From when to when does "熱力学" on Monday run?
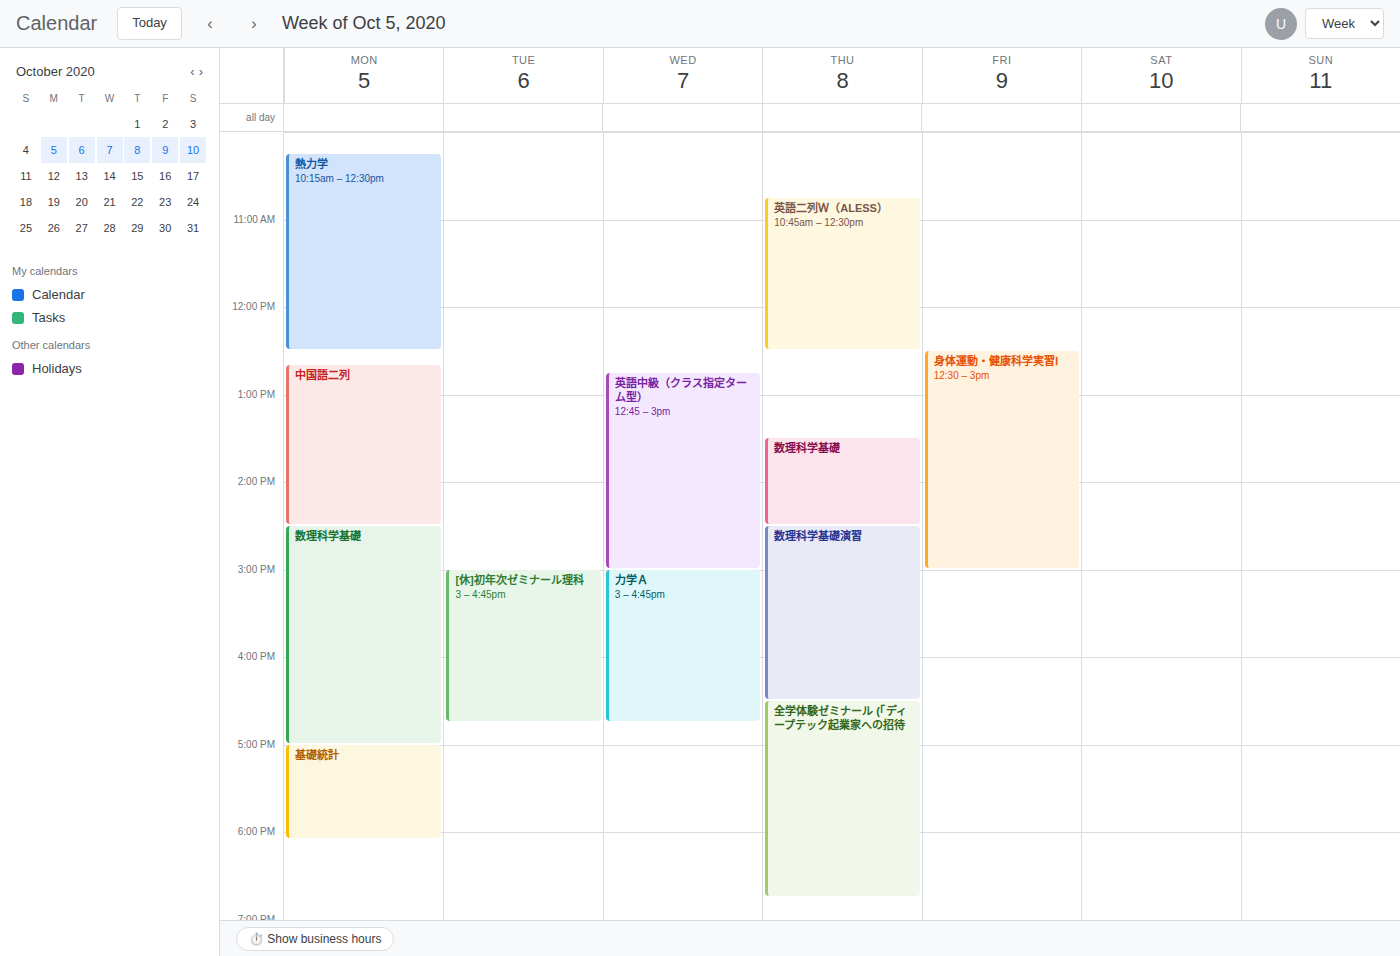
10:15 AM to 12:30 PM